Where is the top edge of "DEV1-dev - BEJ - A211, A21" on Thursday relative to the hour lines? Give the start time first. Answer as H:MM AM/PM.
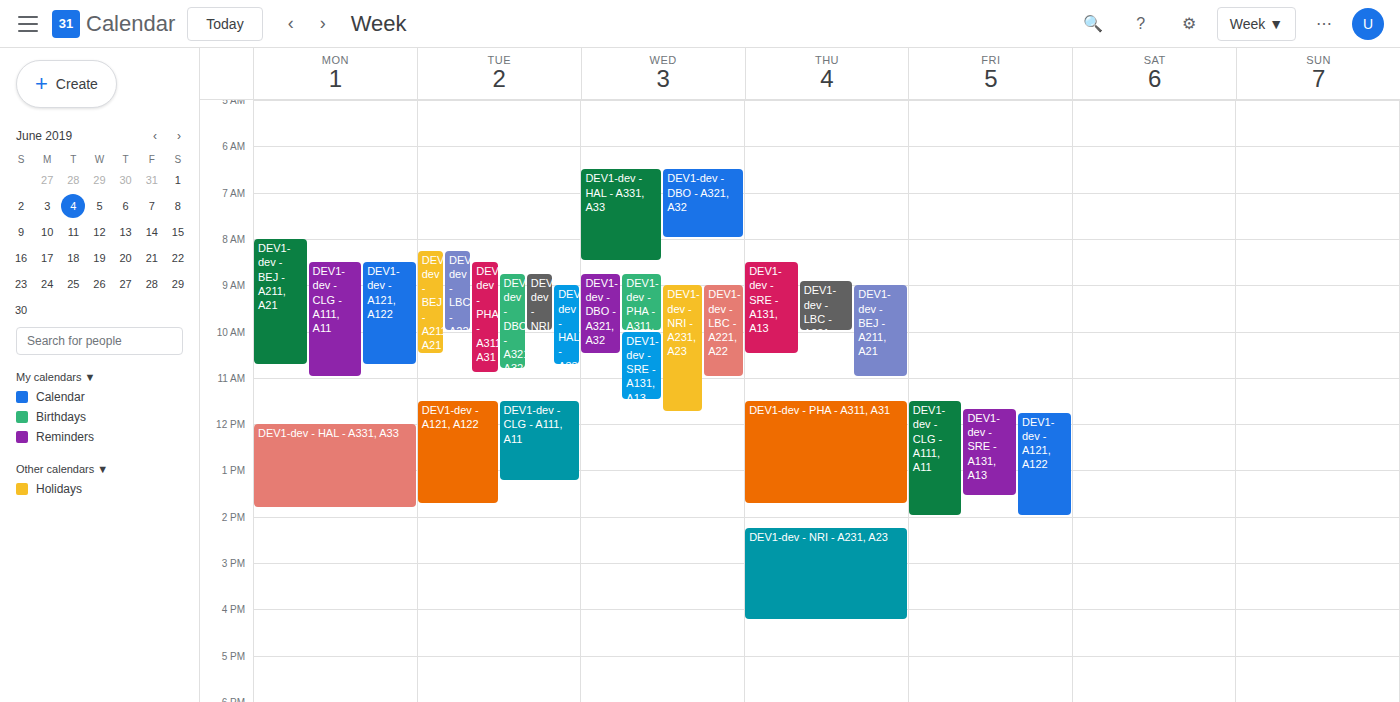
9:00 AM -- exactly on the 9 AM line.